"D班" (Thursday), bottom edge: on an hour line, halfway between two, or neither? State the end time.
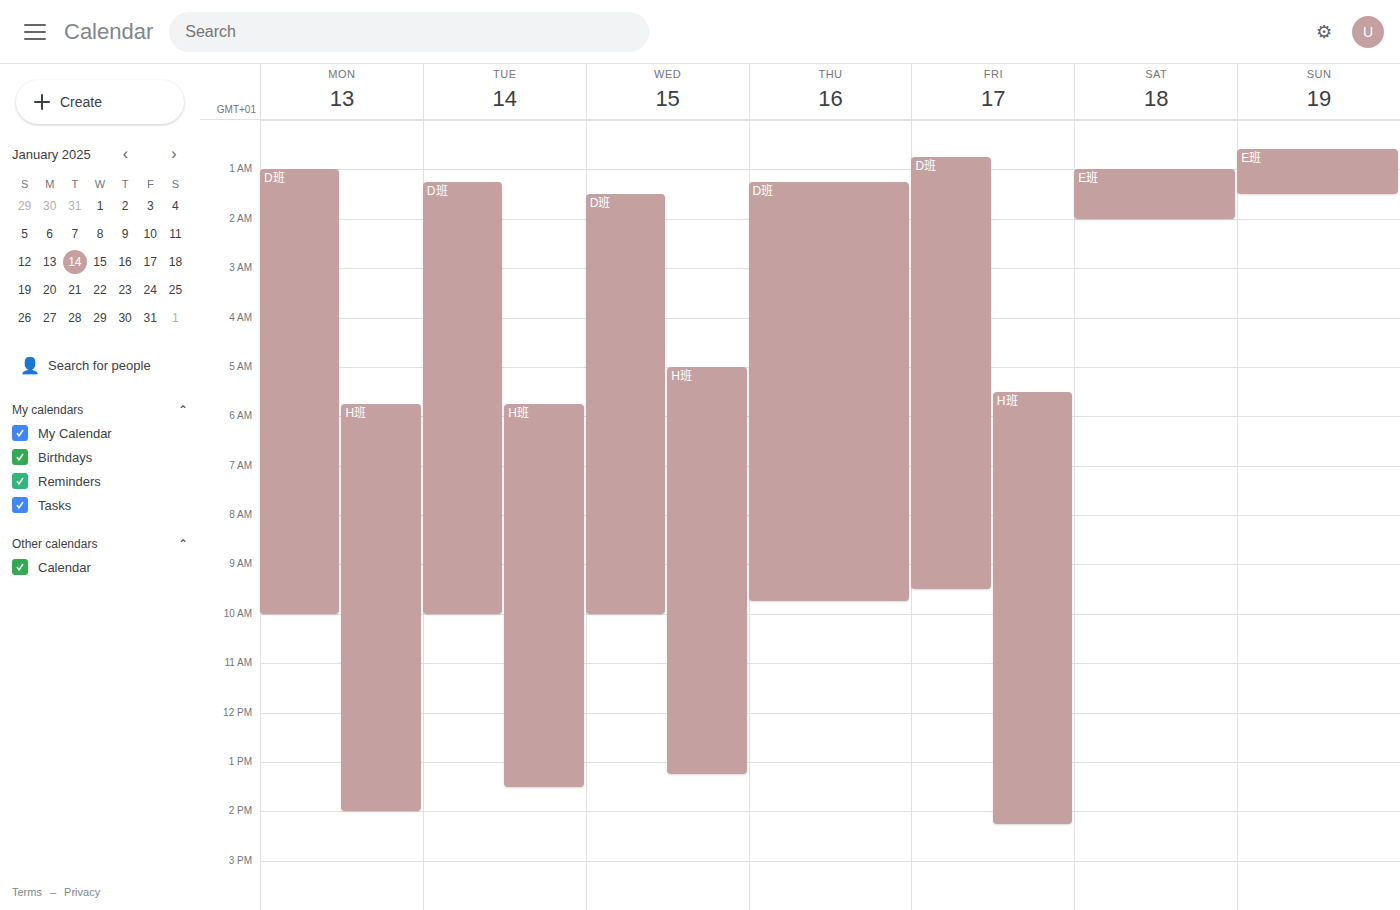
9:45 AM -- neither: three quarters of the way from the 9 AM line to the 10 AM line.